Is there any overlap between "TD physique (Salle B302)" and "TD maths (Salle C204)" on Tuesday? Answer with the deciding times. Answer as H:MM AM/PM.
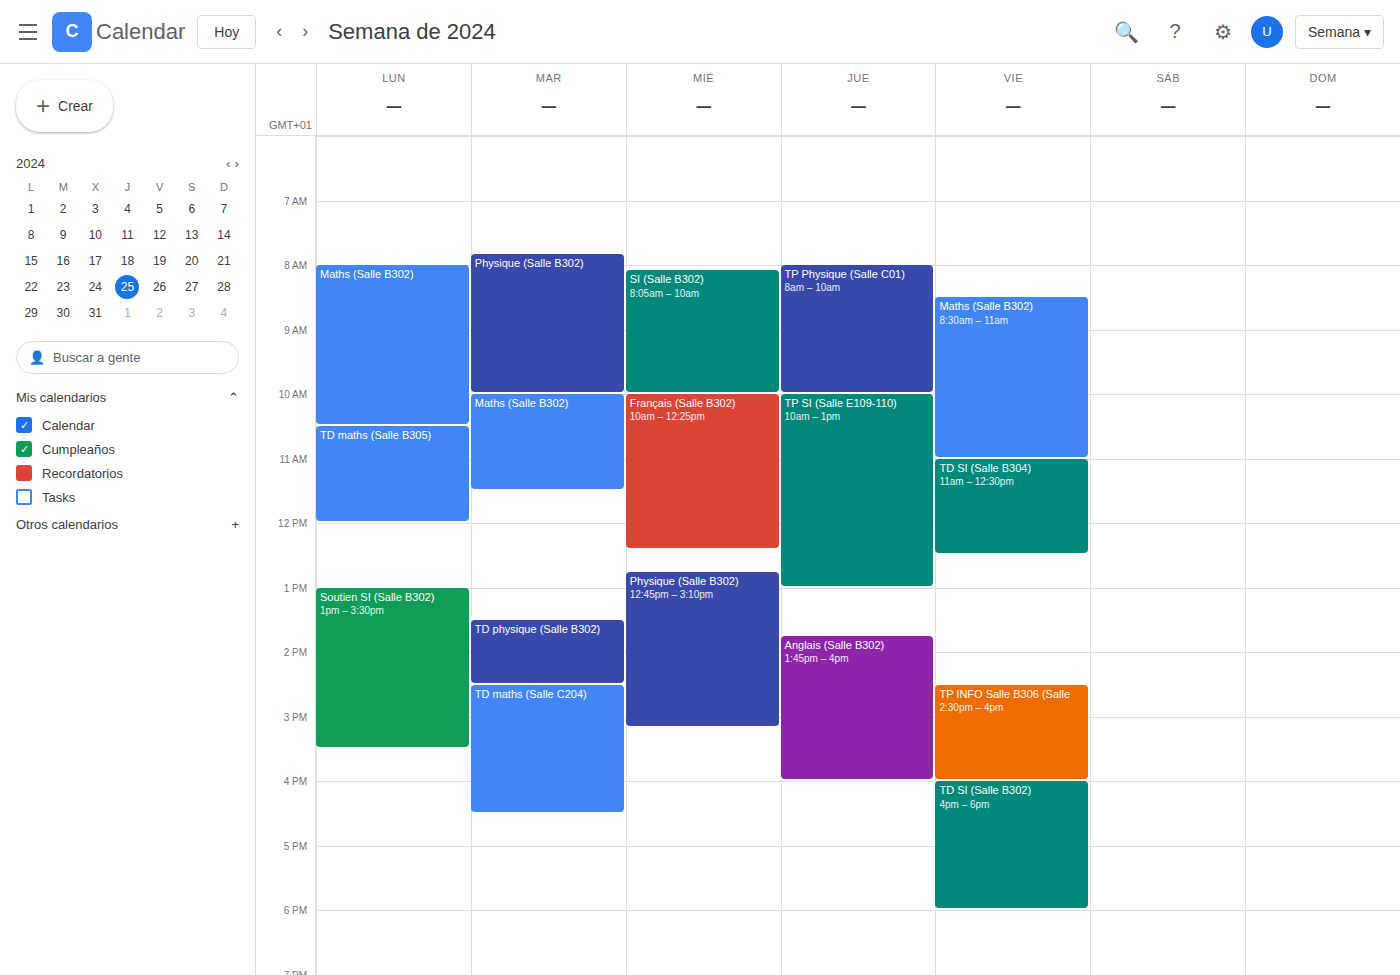
"TD physique (Salle B302)" ends at 2:30 PM, exactly when "TD maths (Salle C204)" starts -- they touch but do not overlap.